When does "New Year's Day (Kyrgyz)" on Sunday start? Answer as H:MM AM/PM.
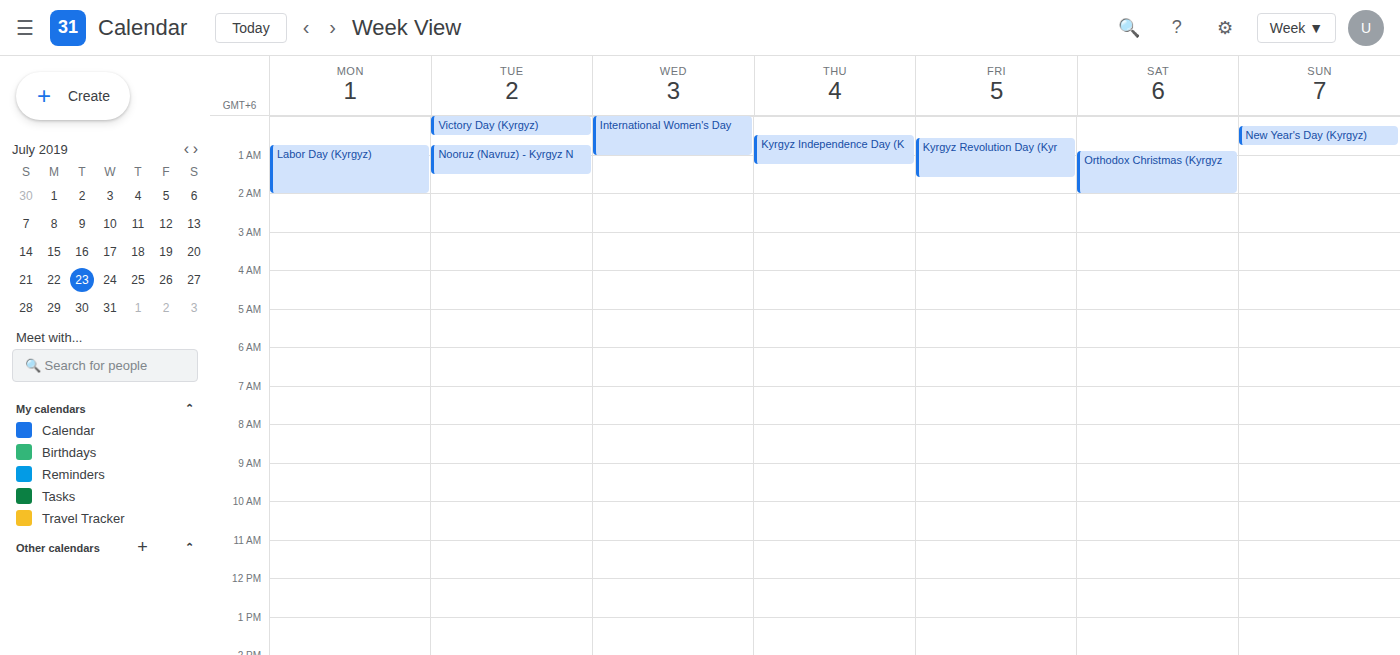
12:15 AM